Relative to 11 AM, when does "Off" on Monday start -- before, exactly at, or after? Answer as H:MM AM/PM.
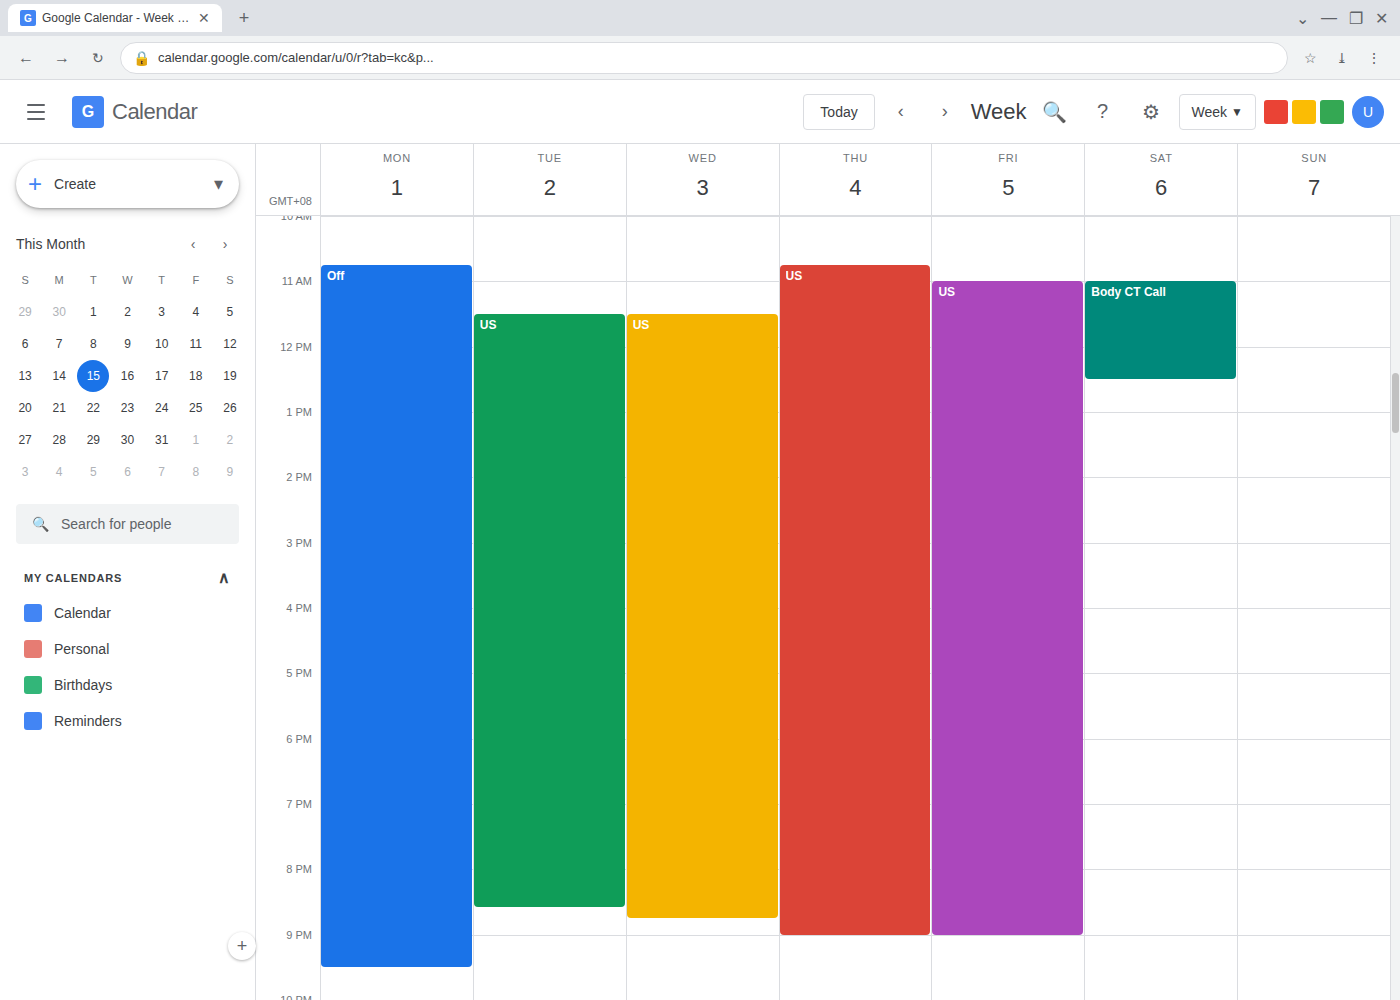
10:45 AM -- before 11 AM, 15 minutes above the 11 AM line.